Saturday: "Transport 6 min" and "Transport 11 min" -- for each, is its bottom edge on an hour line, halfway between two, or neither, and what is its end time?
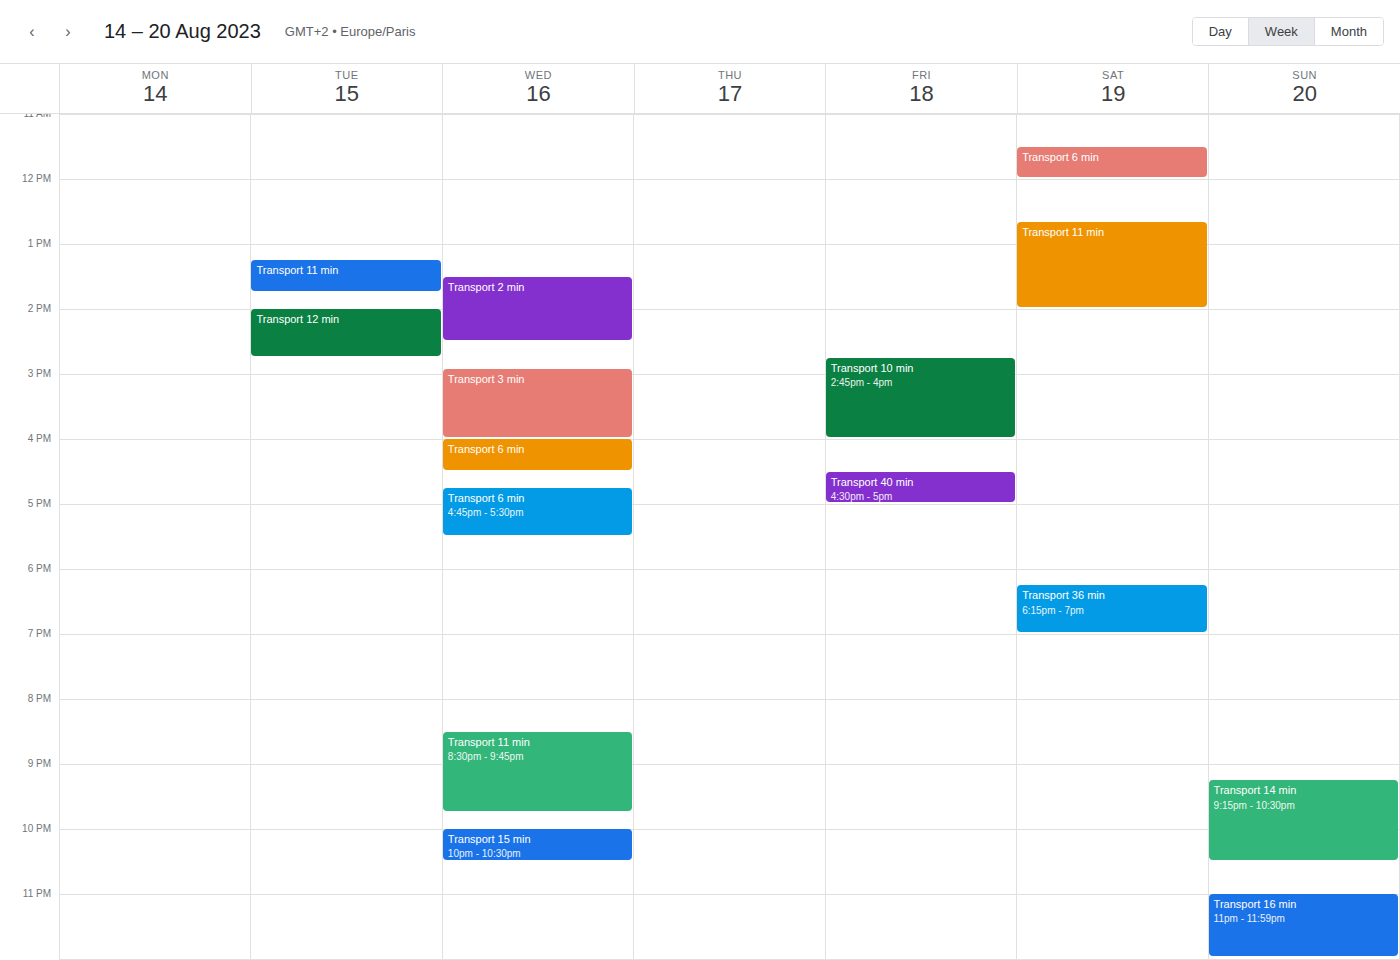
"Transport 6 min": 12:00 PM, exactly on the 12 PM line. "Transport 11 min": 2:00 PM, exactly on the 2 PM line.